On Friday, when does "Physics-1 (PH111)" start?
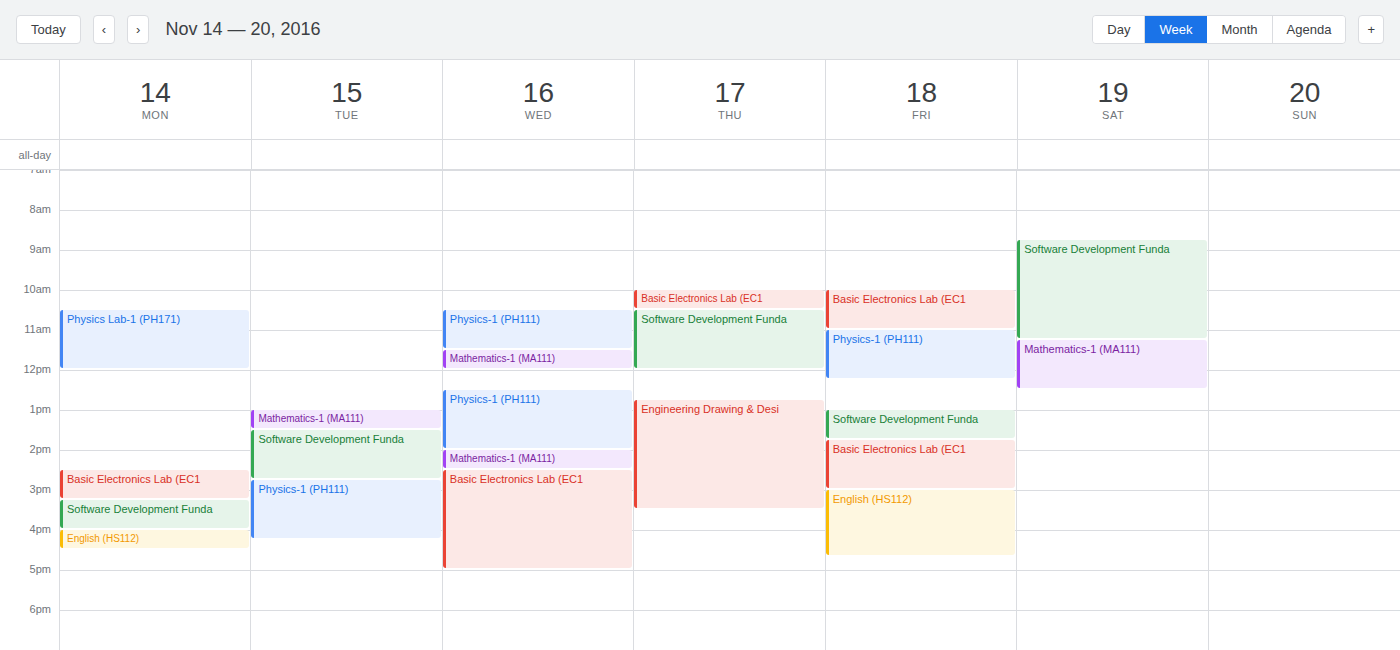
11:00 AM